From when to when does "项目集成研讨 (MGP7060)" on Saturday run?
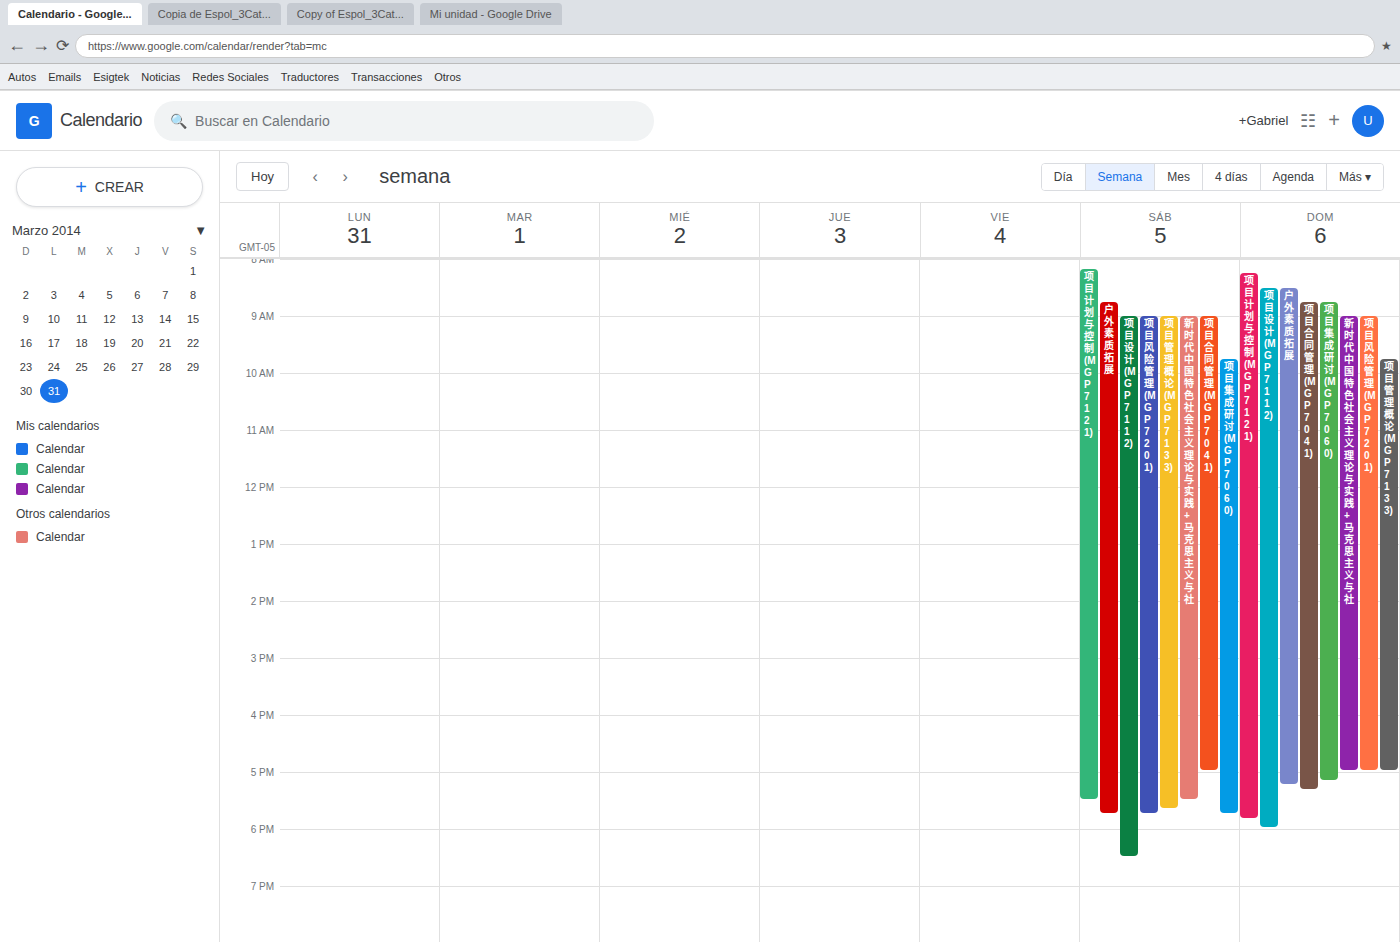
9:45 AM to 5:45 PM